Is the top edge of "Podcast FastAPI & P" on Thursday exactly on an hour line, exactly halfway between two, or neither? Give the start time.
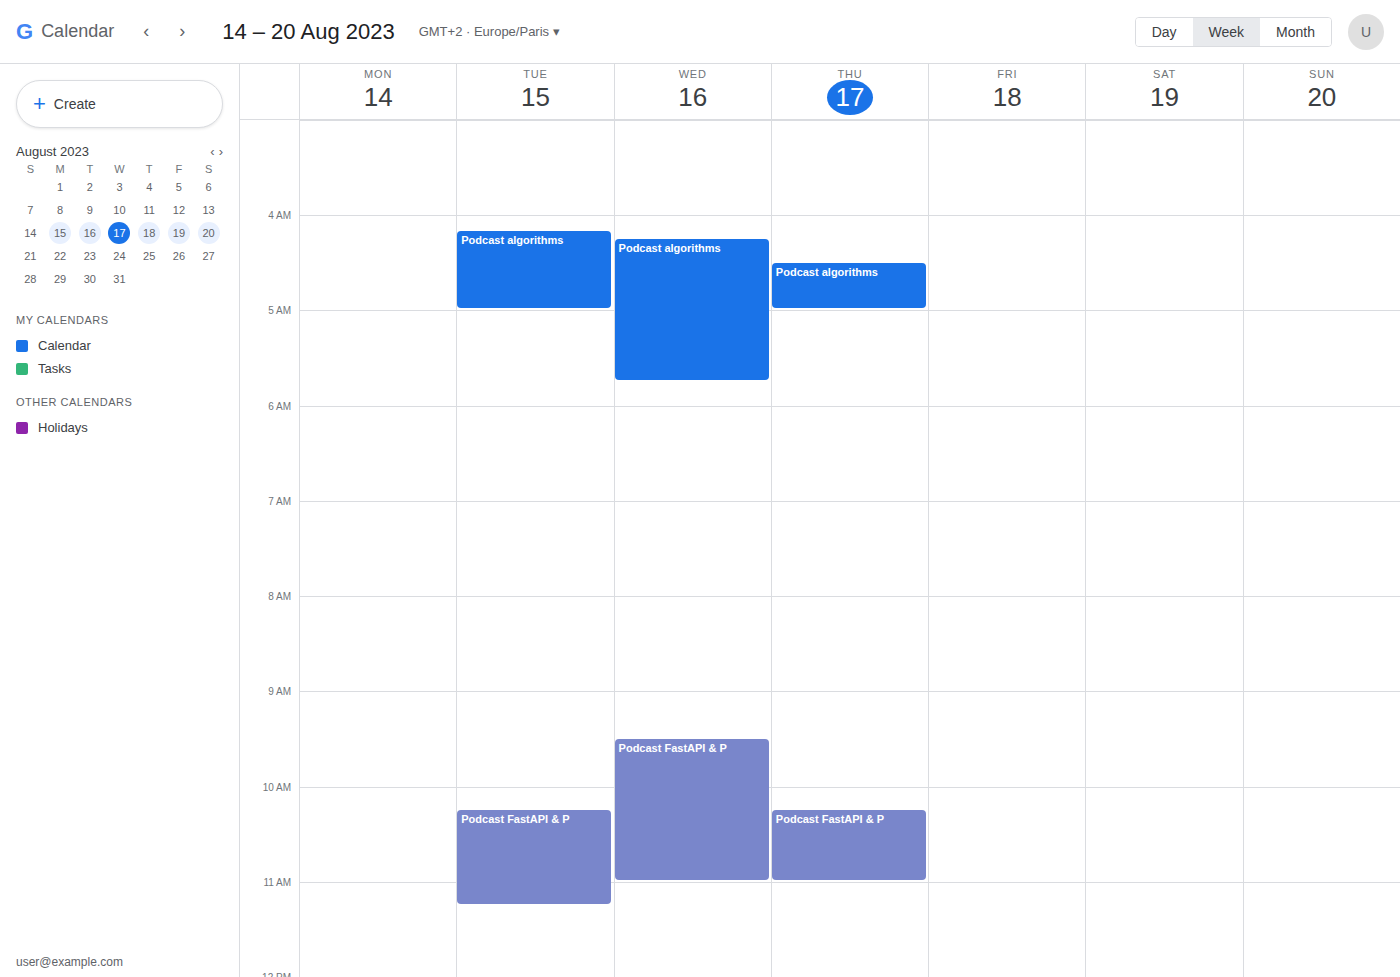
10:15 -- neither: a quarter of the way from the 10:00 line to the 11:00 line.